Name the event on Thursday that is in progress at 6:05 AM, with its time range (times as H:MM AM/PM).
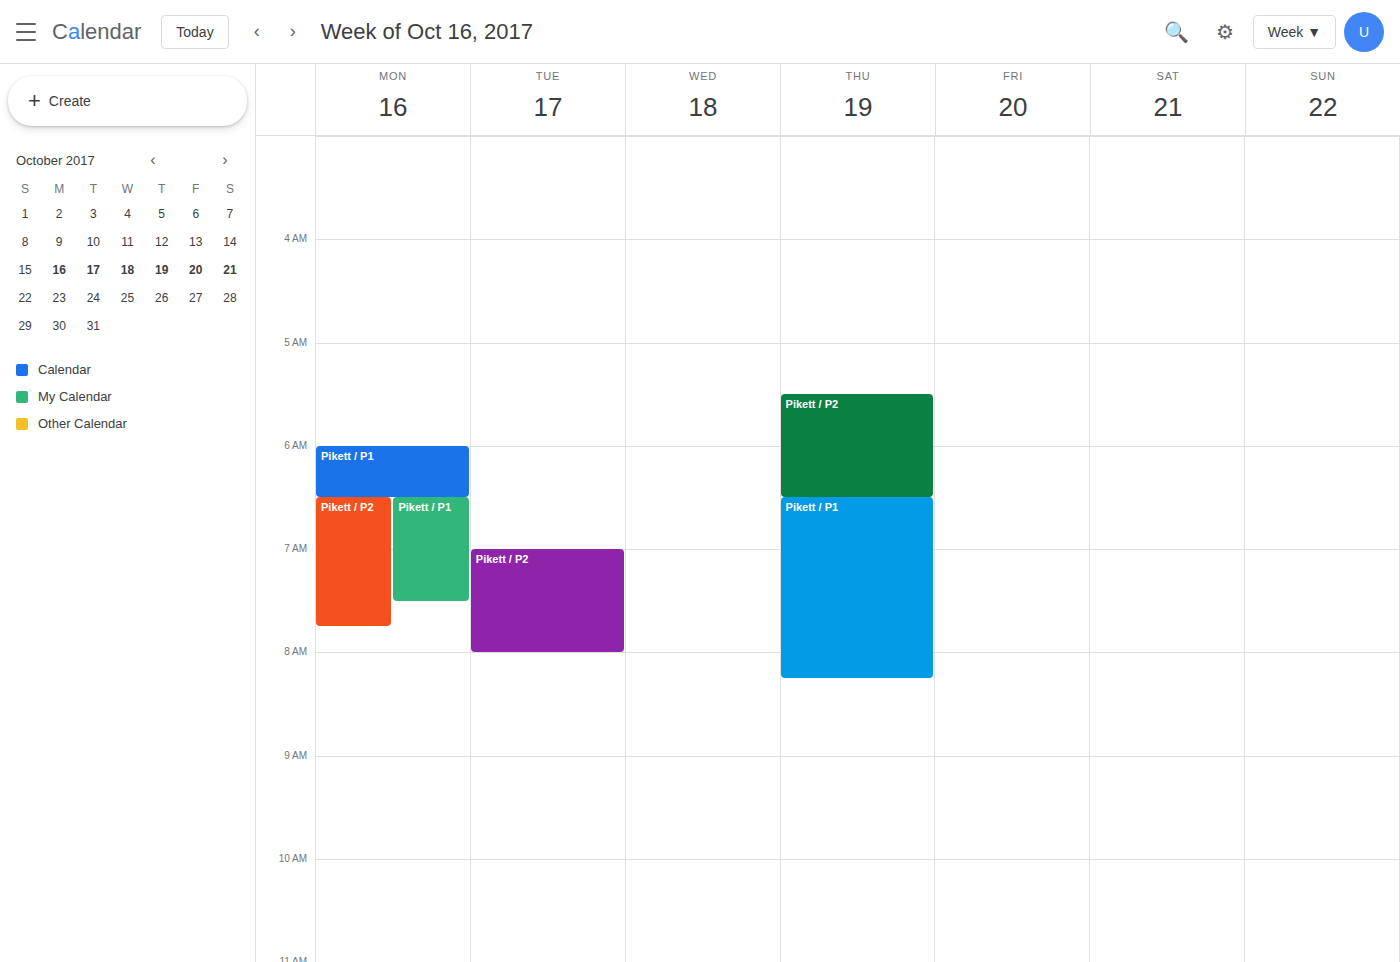
"Pikett / P2", 5:30 AM to 6:30 AM